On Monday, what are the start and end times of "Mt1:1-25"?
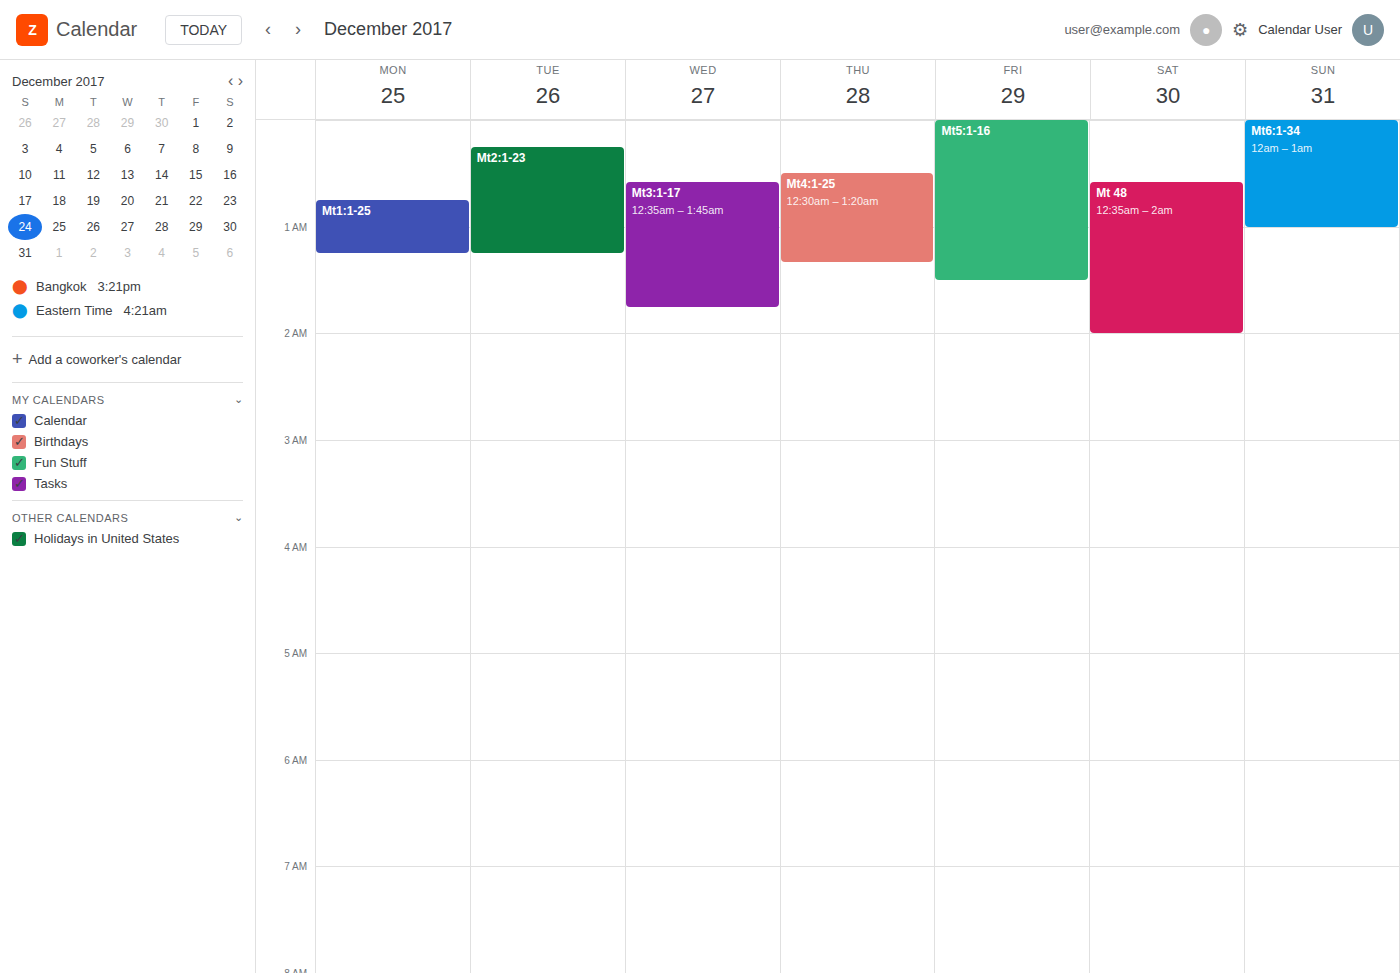
12:45 AM to 1:15 AM